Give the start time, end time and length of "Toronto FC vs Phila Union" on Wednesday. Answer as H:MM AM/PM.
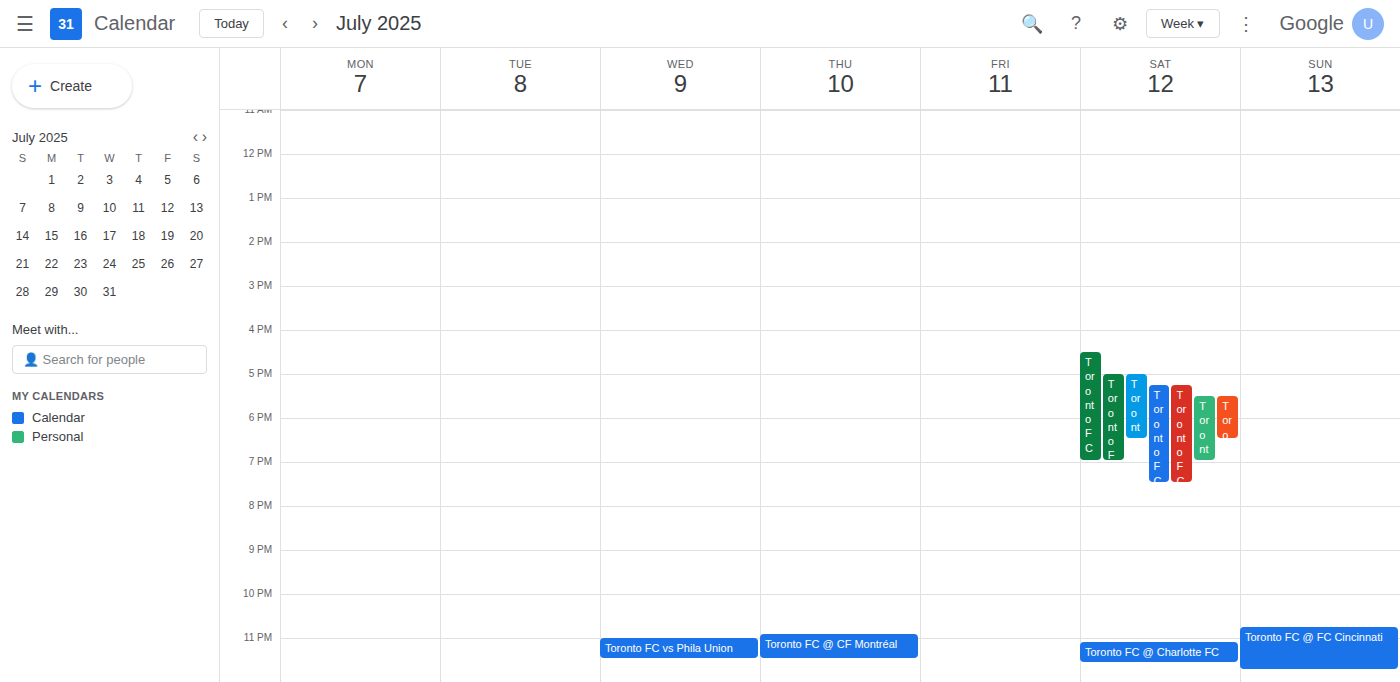
11:00 PM to 11:30 PM, 30 minutes